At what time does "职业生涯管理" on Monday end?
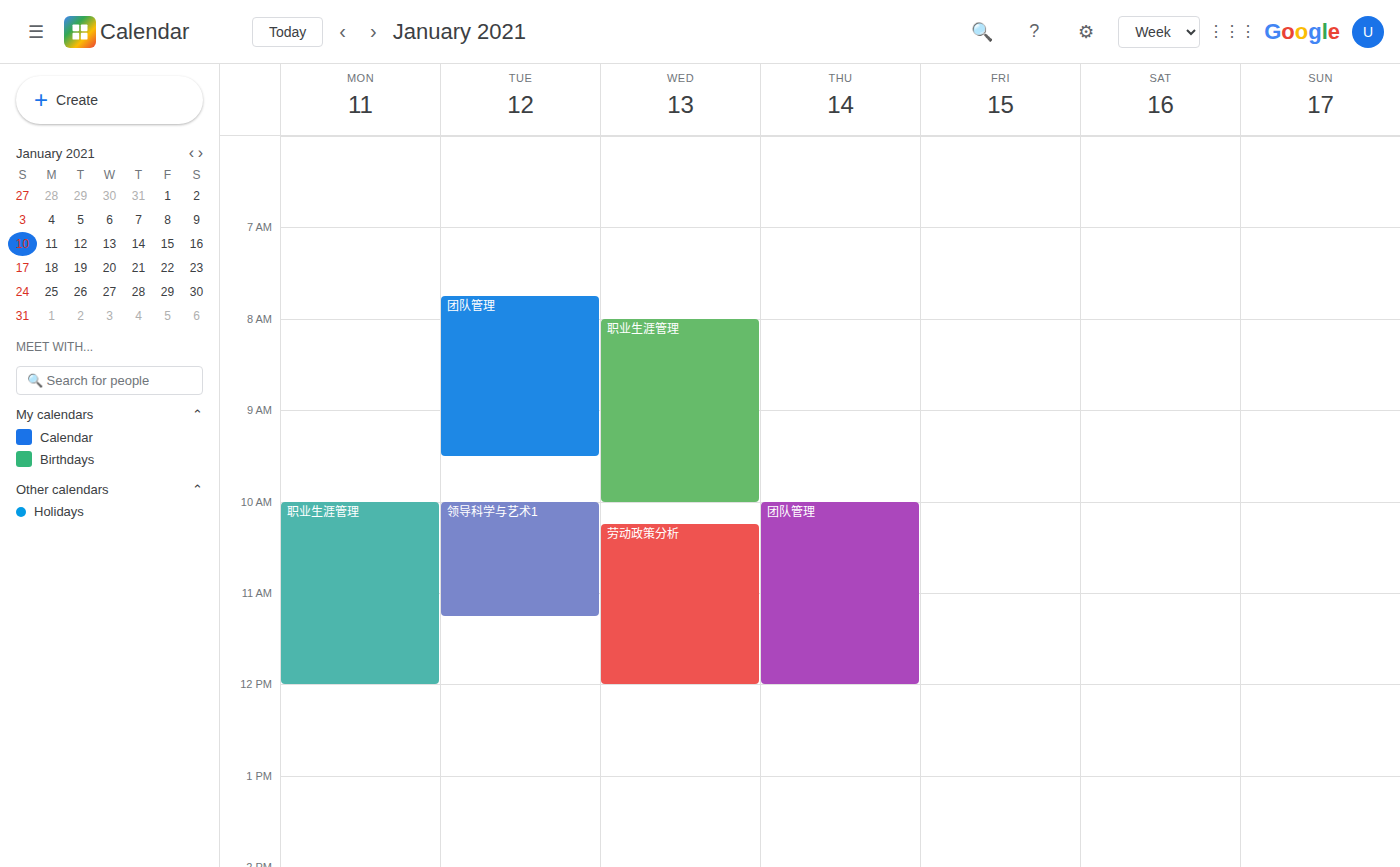
12:00